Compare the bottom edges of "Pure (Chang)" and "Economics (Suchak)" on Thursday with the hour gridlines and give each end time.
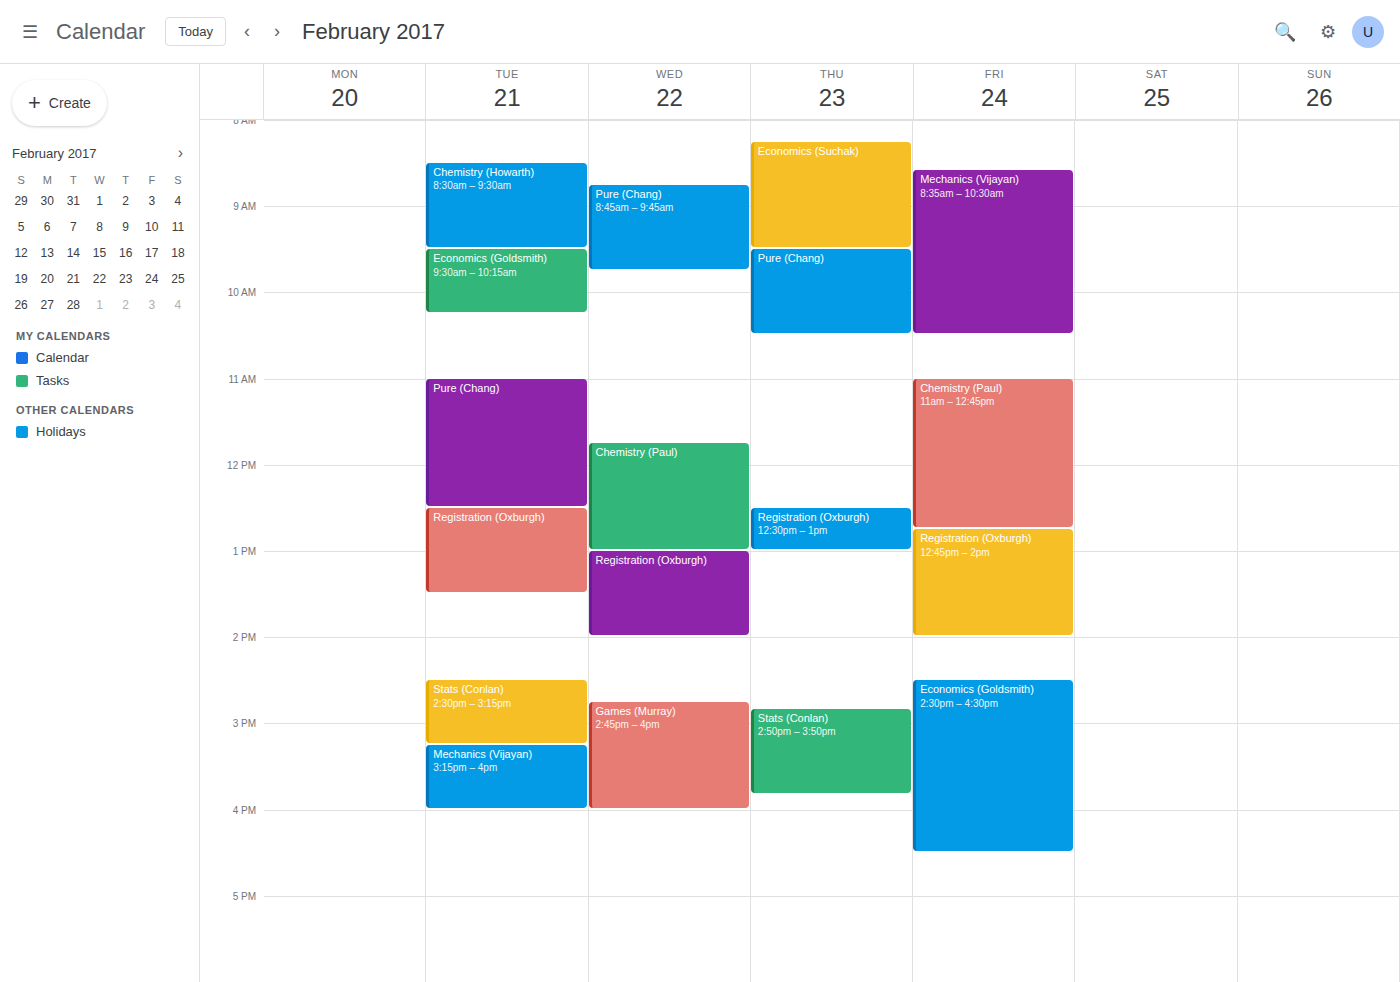
"Pure (Chang)": 10:30 AM, halfway between the 10 AM and 11 AM lines. "Economics (Suchak)": 9:30 AM, halfway between the 9 AM and 10 AM lines.